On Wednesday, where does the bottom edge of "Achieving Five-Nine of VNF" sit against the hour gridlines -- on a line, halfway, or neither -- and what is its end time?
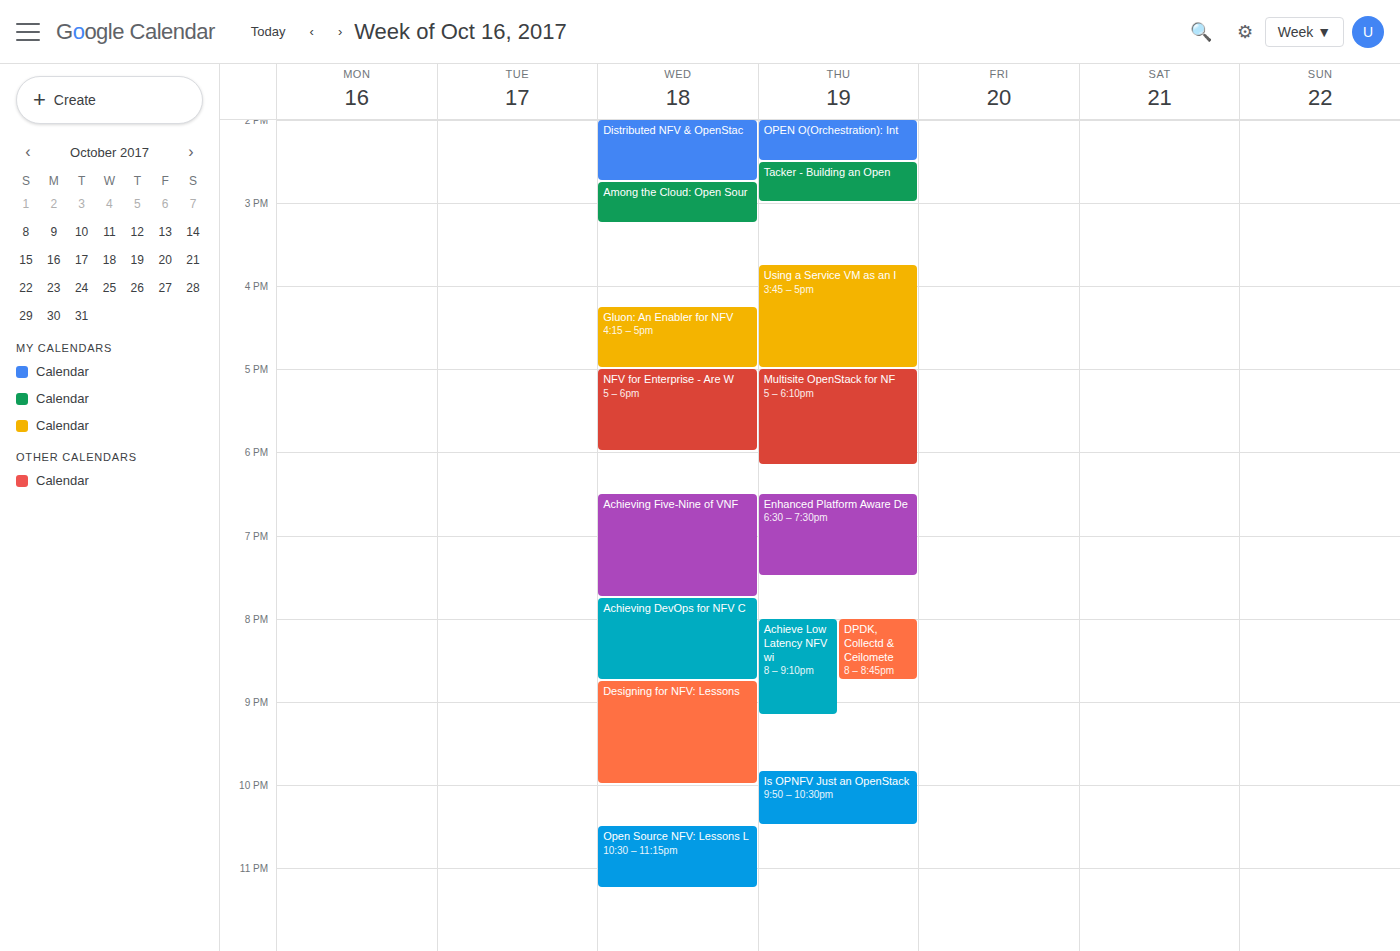
7:45 PM -- neither: three quarters of the way from the 7 PM line to the 8 PM line.